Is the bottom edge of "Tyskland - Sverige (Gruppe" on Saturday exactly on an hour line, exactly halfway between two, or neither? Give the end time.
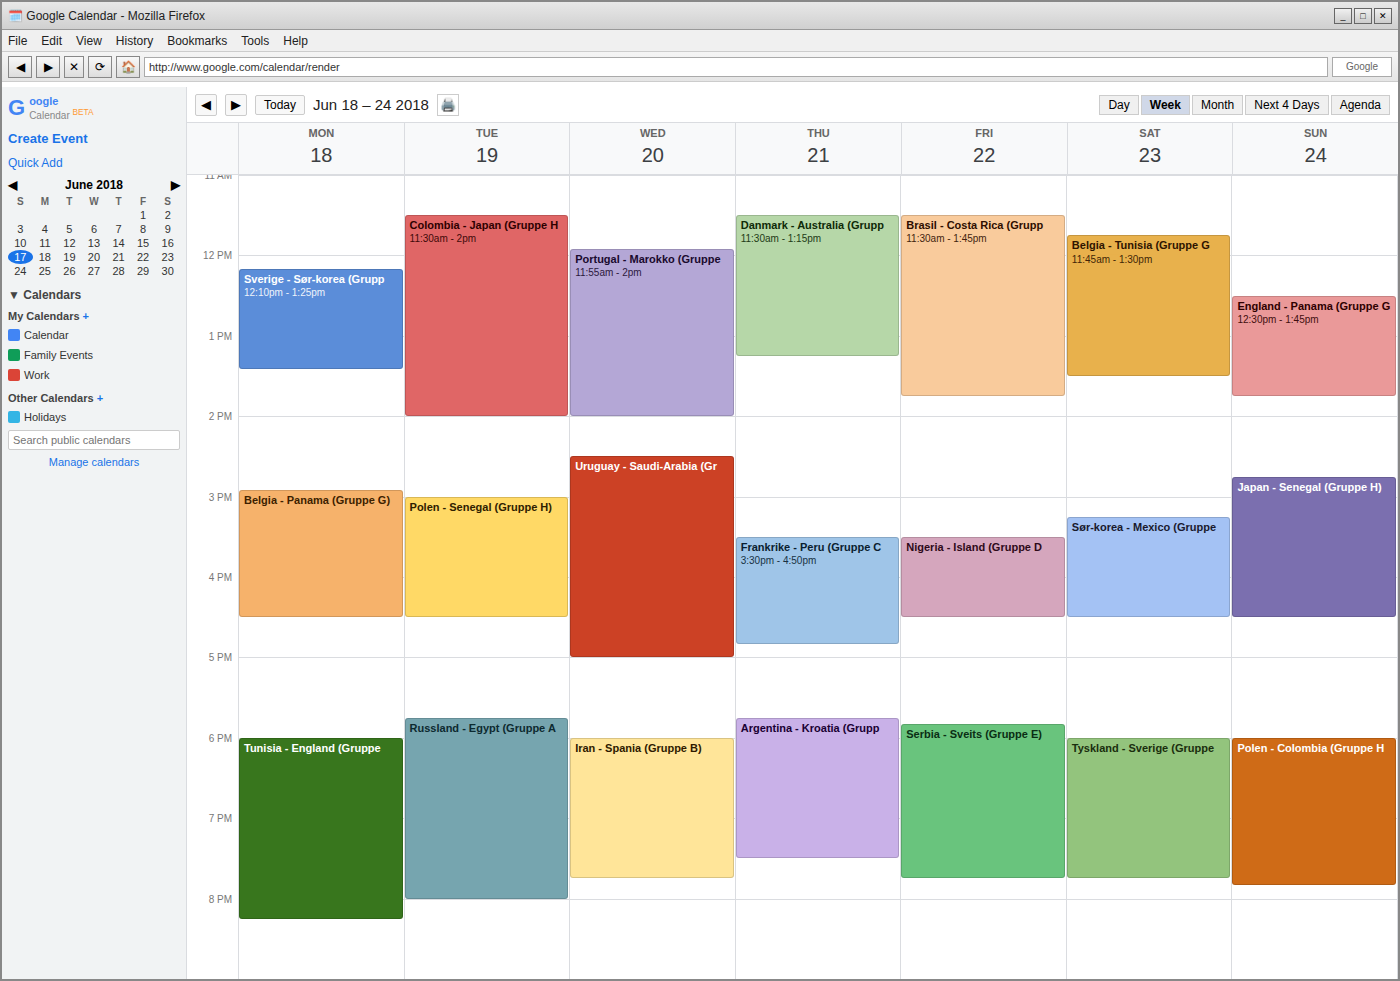
7:45 PM -- neither: three quarters of the way from the 7 PM line to the 8 PM line.